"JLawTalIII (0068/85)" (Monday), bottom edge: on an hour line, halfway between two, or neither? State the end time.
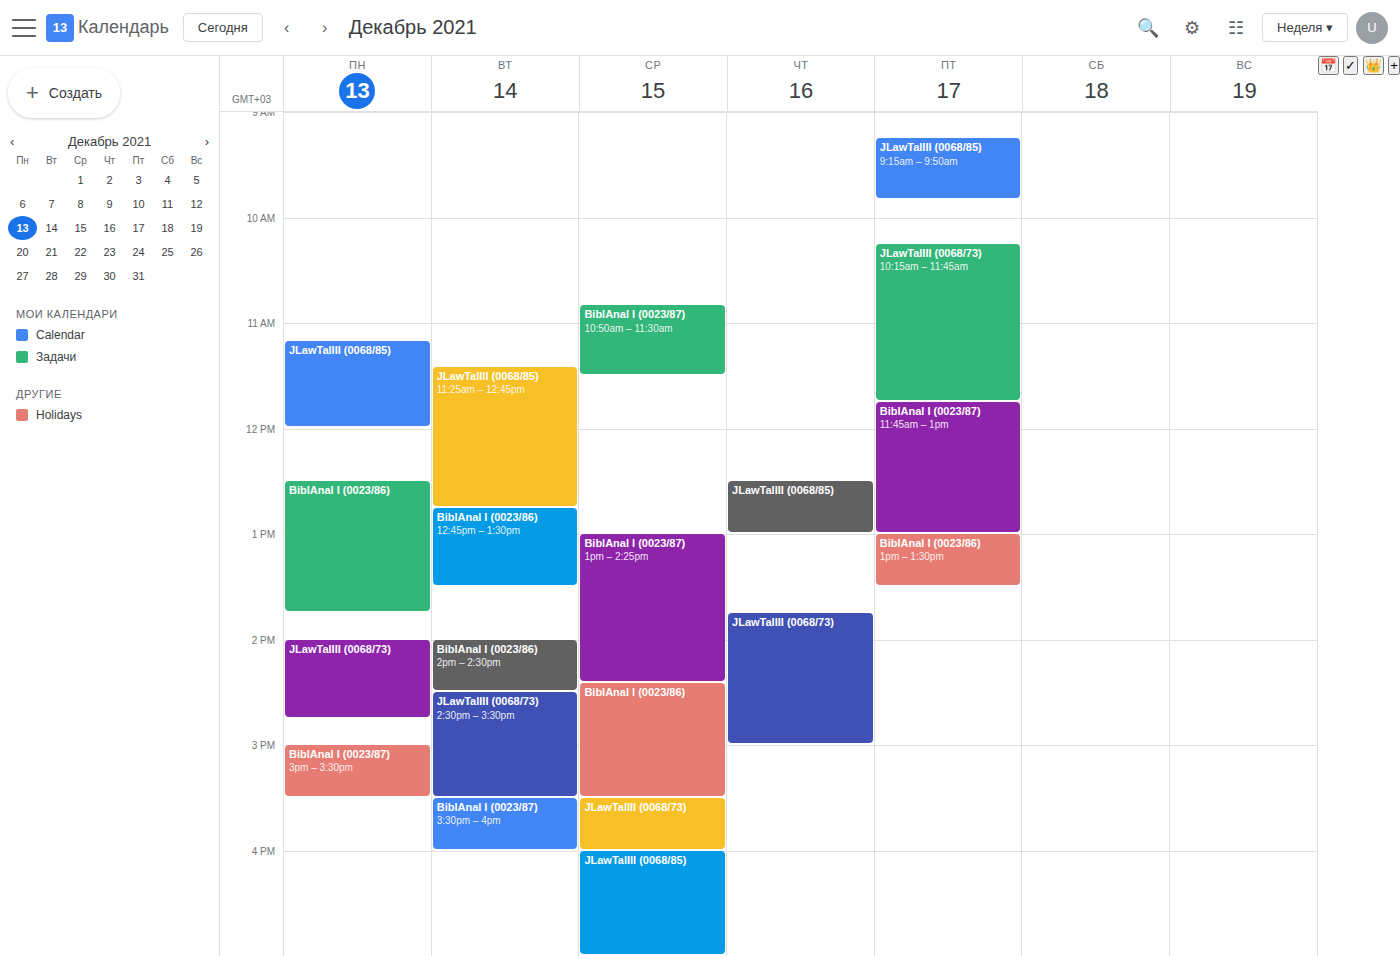
12:00 -- exactly on the 12:00 line.